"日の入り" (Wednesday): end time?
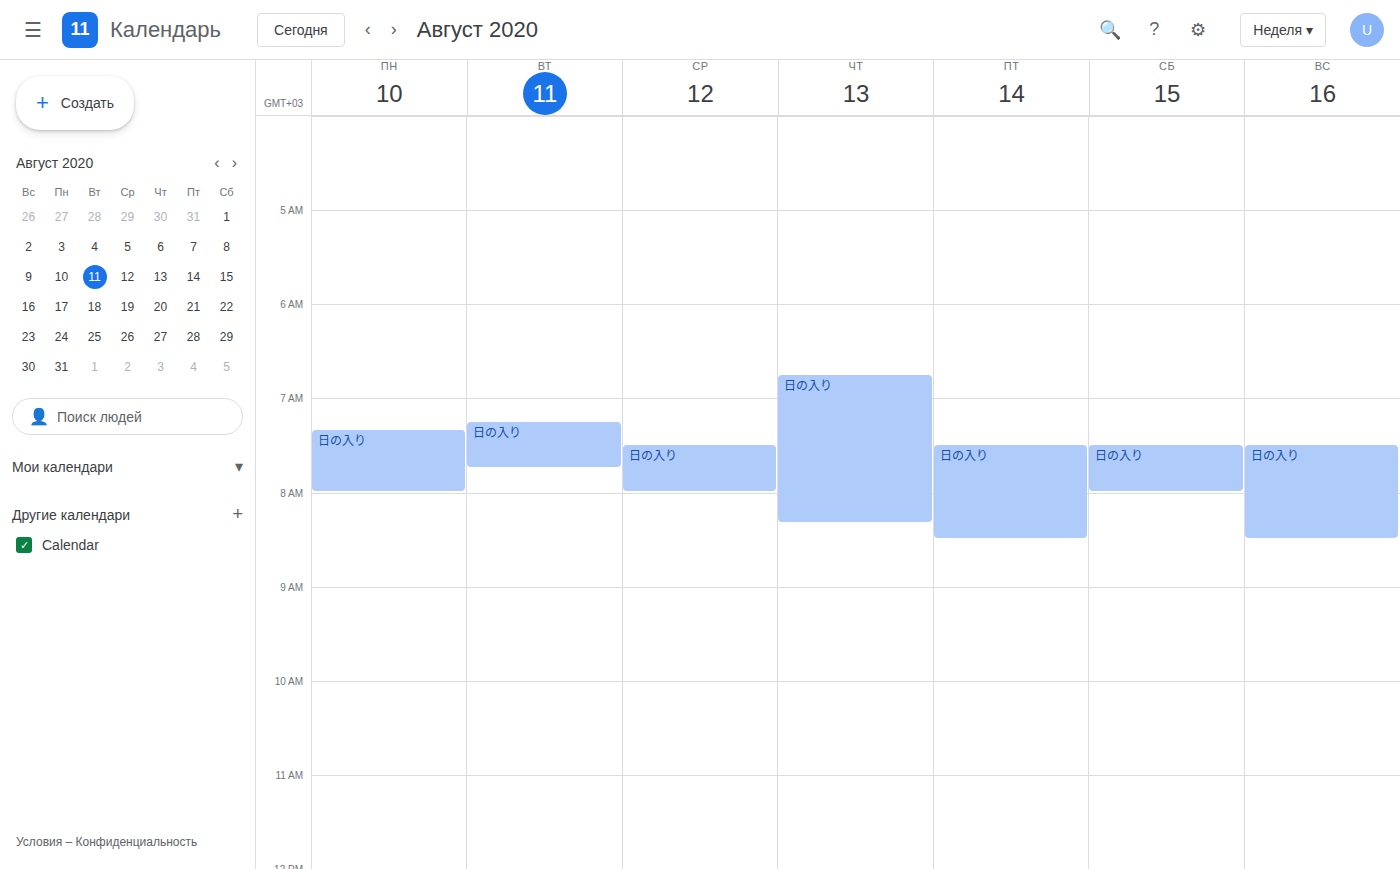
8:00 AM